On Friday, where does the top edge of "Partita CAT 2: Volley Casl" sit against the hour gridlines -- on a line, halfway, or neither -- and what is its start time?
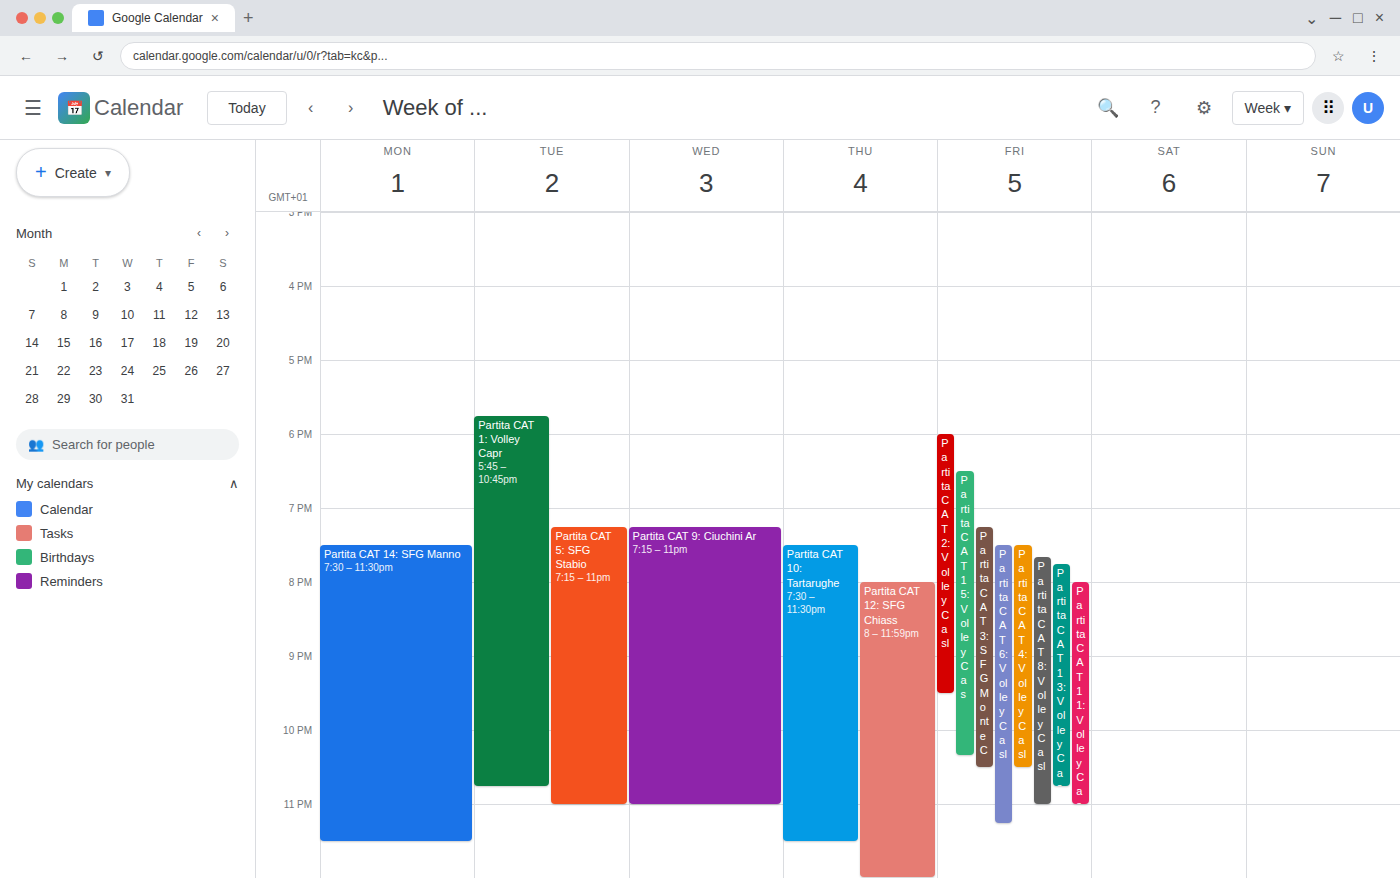
6:00 PM -- exactly on the 6 PM line.